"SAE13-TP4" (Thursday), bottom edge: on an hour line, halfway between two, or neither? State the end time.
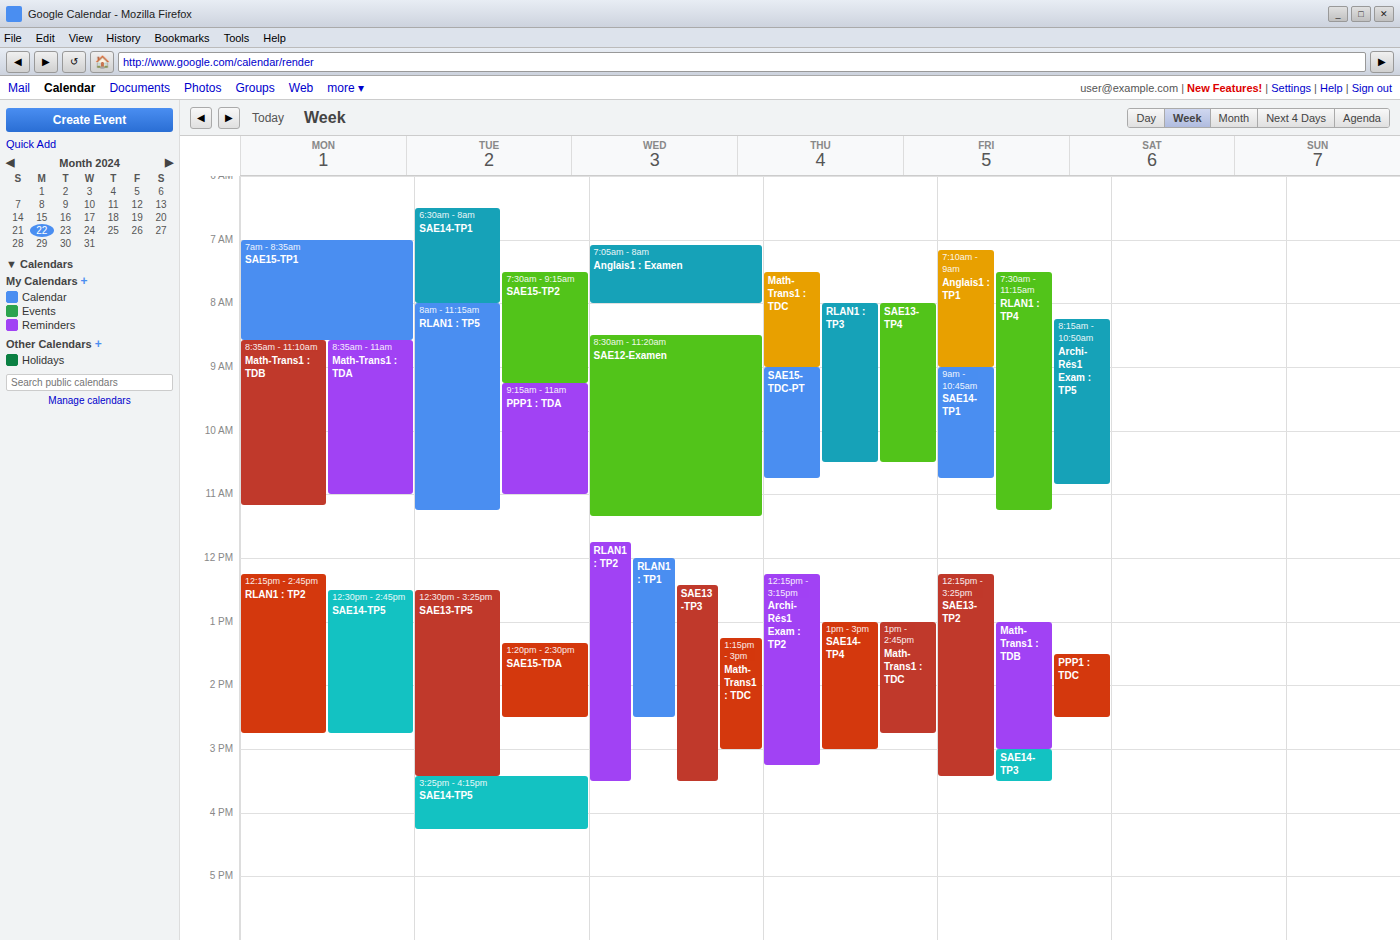
10:30 AM -- halfway between the 10 AM and 11 AM lines.